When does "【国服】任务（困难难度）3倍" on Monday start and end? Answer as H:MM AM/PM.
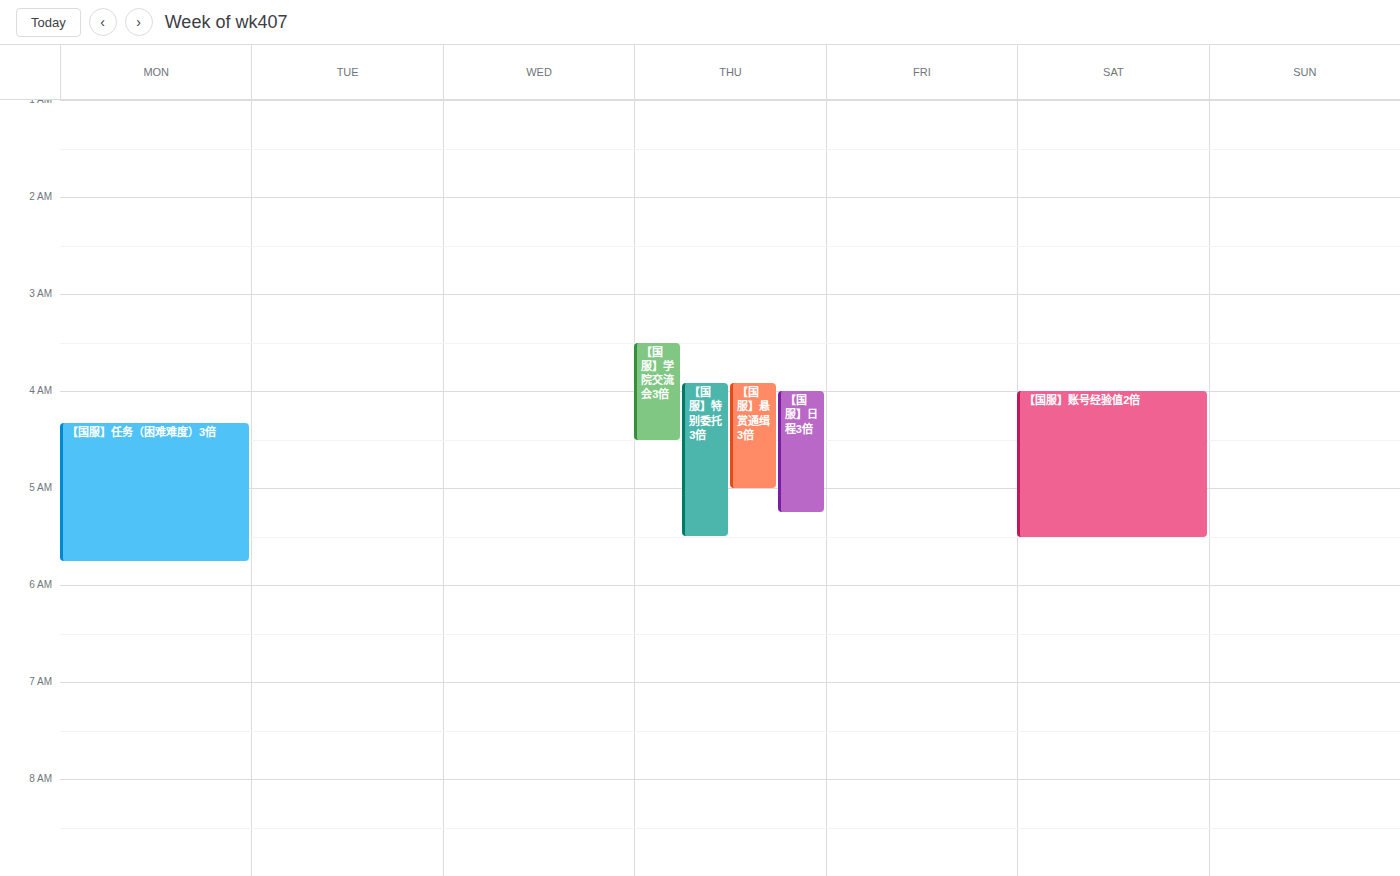
4:20 AM to 5:45 AM